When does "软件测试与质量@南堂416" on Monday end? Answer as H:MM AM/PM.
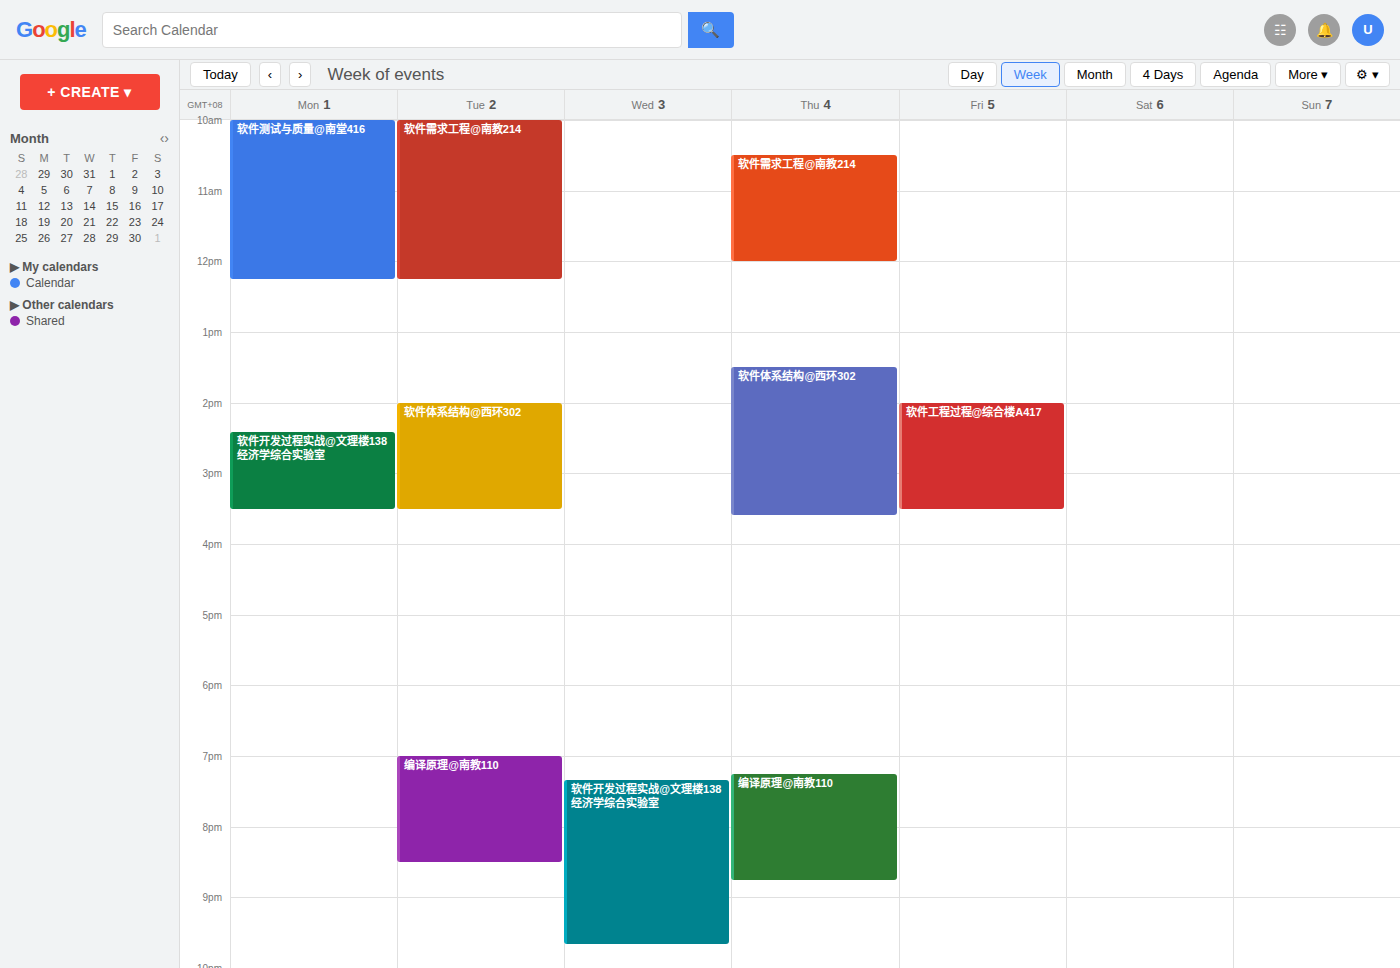
12:15 PM